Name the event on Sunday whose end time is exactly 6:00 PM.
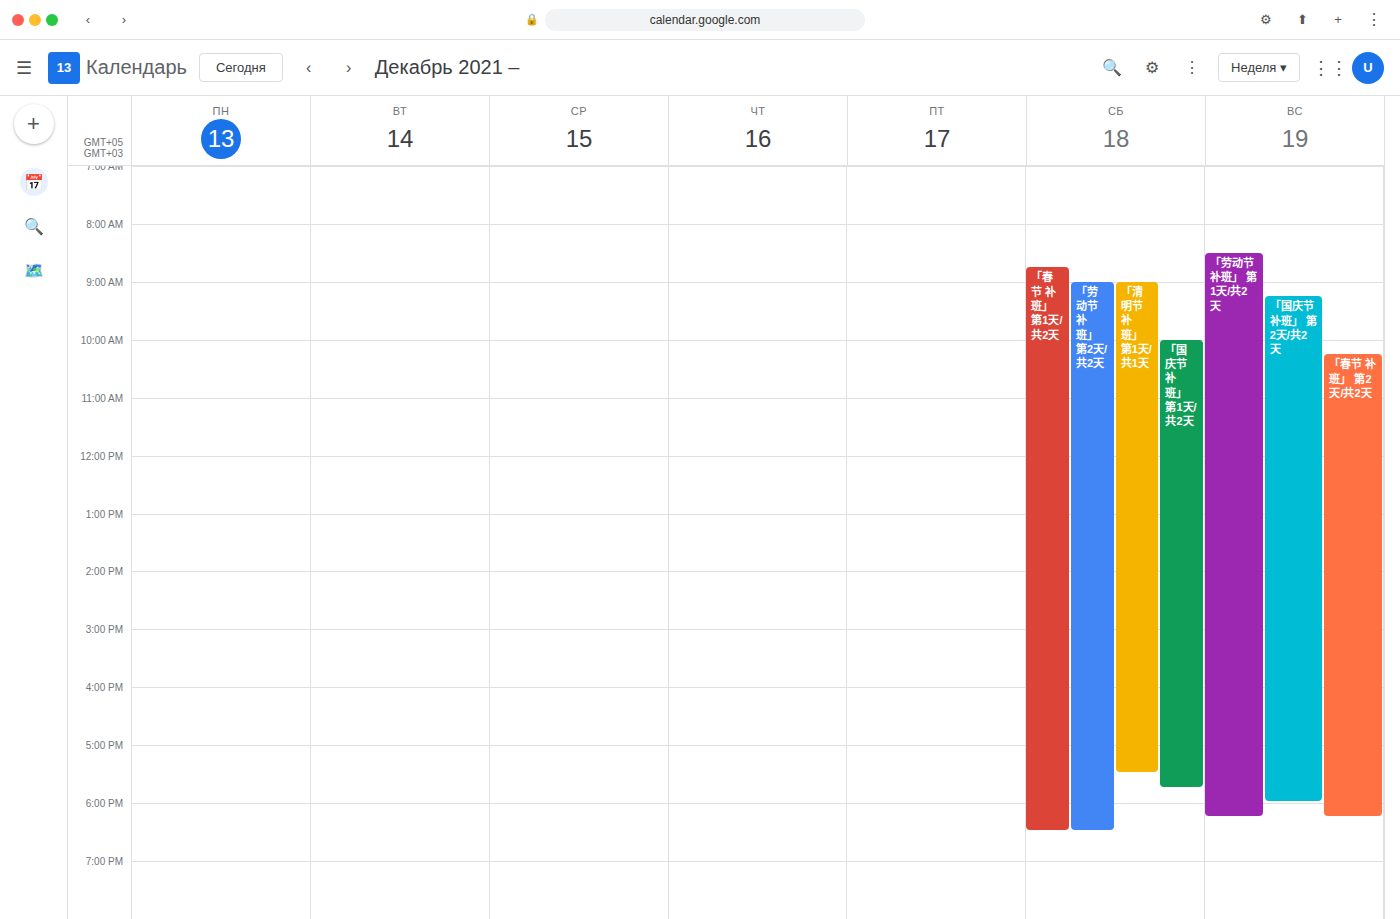
"「国庆节 补班」 第2天/共2天"